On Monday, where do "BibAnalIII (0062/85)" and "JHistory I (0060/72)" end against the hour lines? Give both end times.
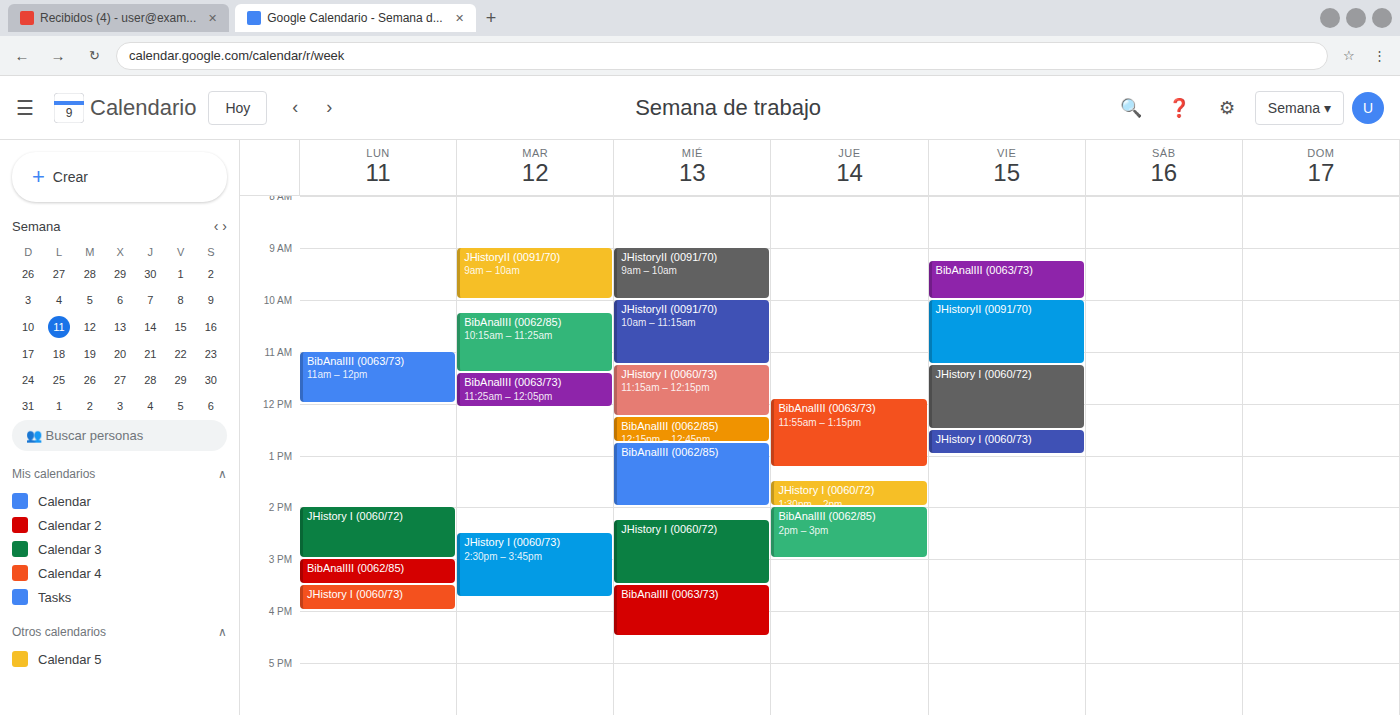
"BibAnalIII (0062/85)": 3:30 PM, halfway between the 3 PM and 4 PM lines. "JHistory I (0060/72)": 3:00 PM, exactly on the 3 PM line.